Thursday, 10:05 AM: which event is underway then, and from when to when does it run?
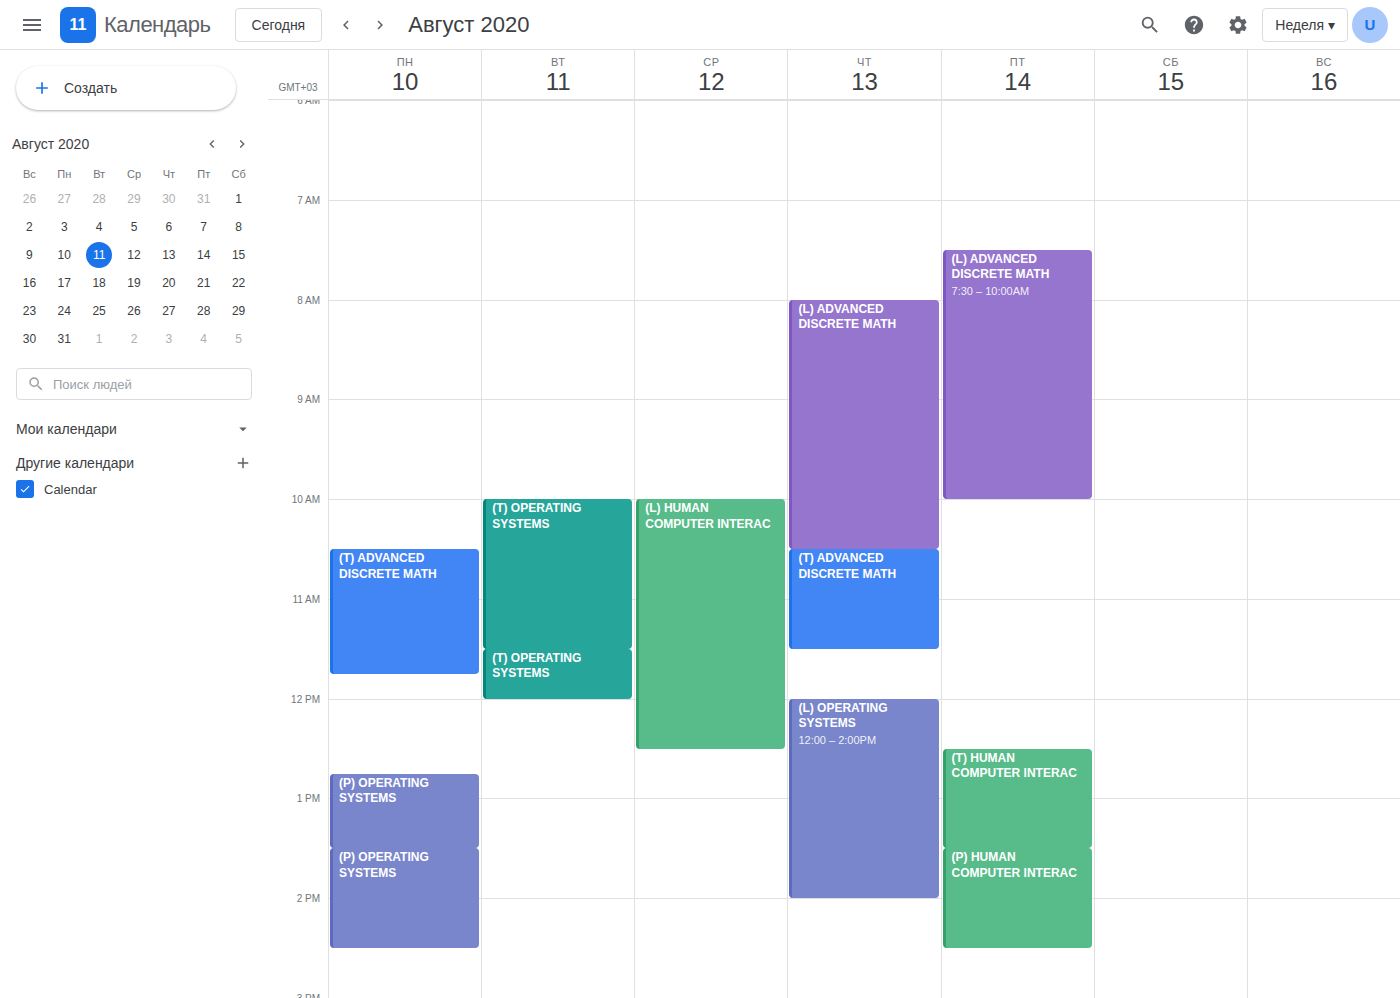
"(L) ADVANCED DISCRETE MATH", 8:00 AM to 10:30 AM